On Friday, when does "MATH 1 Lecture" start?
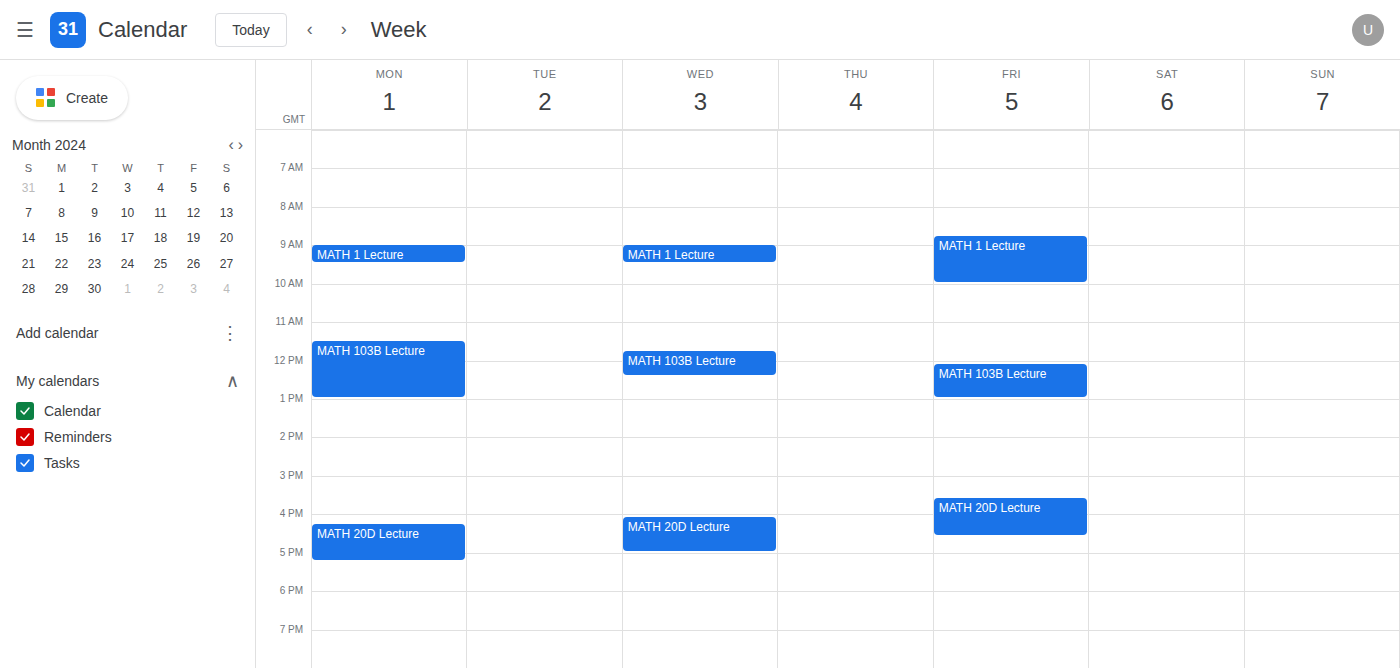
8:45 AM